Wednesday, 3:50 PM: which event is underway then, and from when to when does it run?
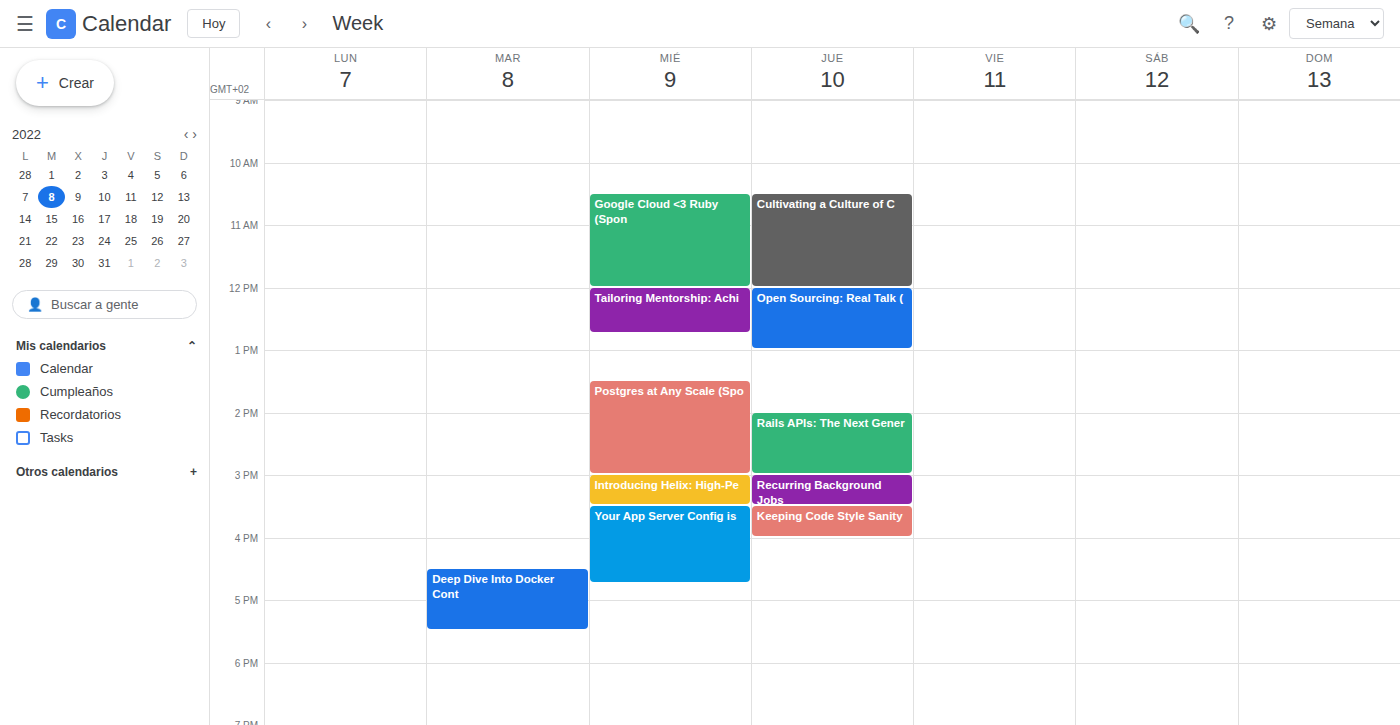
"Your App Server Config is", 3:30 PM to 4:45 PM